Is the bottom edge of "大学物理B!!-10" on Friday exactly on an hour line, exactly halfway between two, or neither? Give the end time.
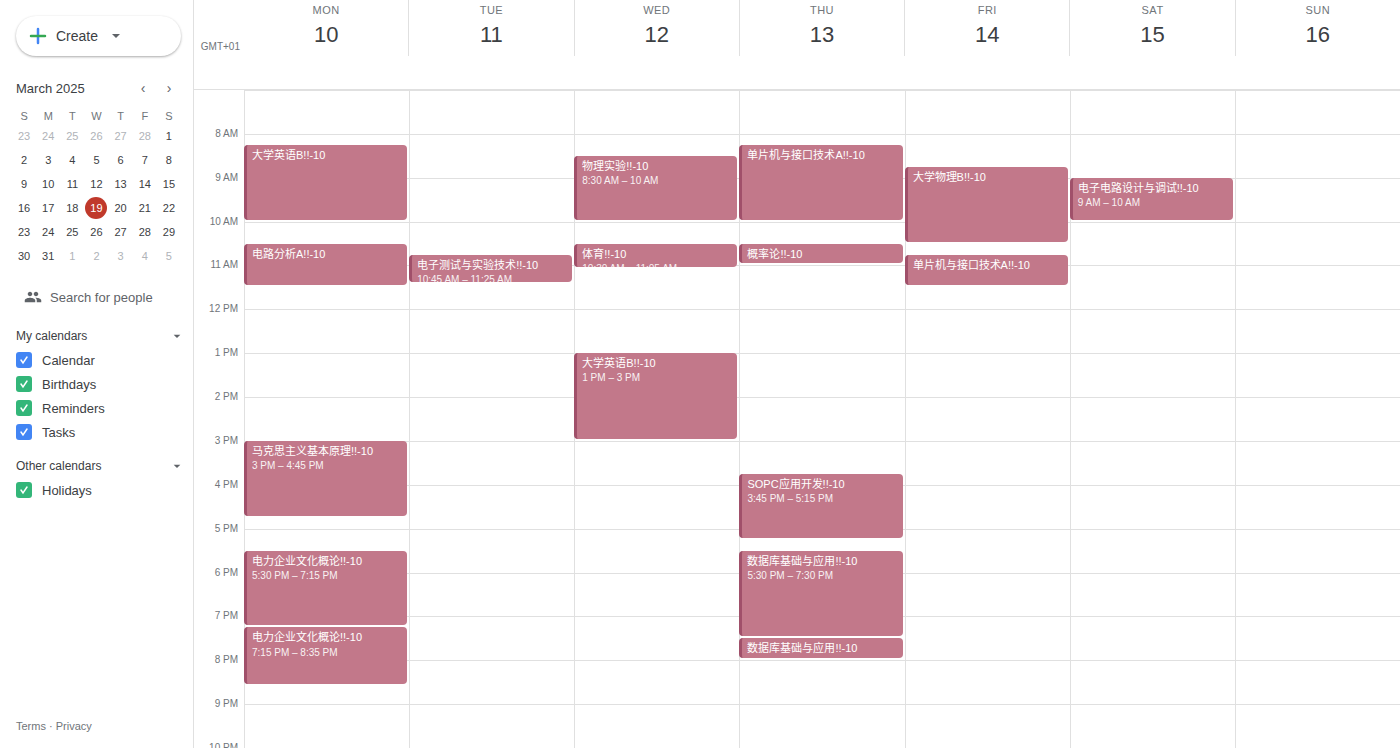
10:30 AM -- halfway between the 10 AM and 11 AM lines.